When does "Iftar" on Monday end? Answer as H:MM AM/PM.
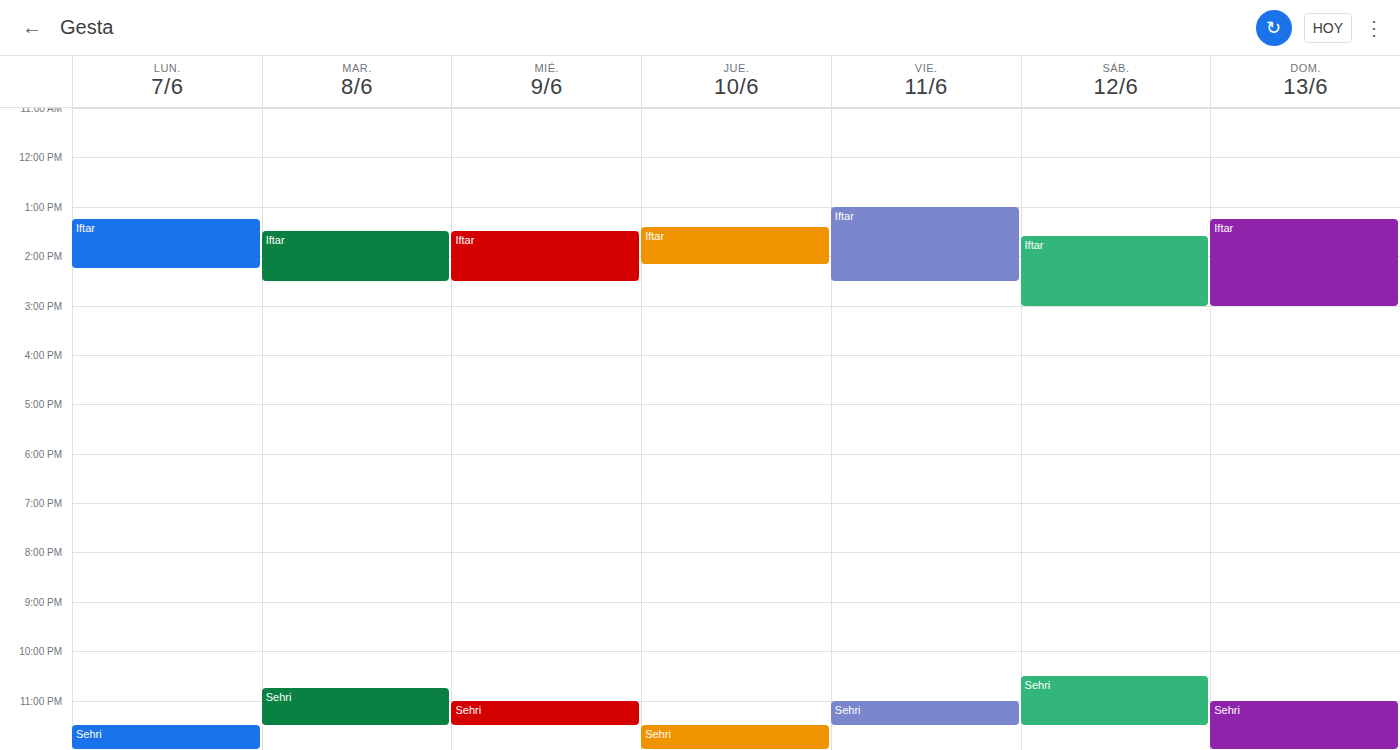
2:15 PM